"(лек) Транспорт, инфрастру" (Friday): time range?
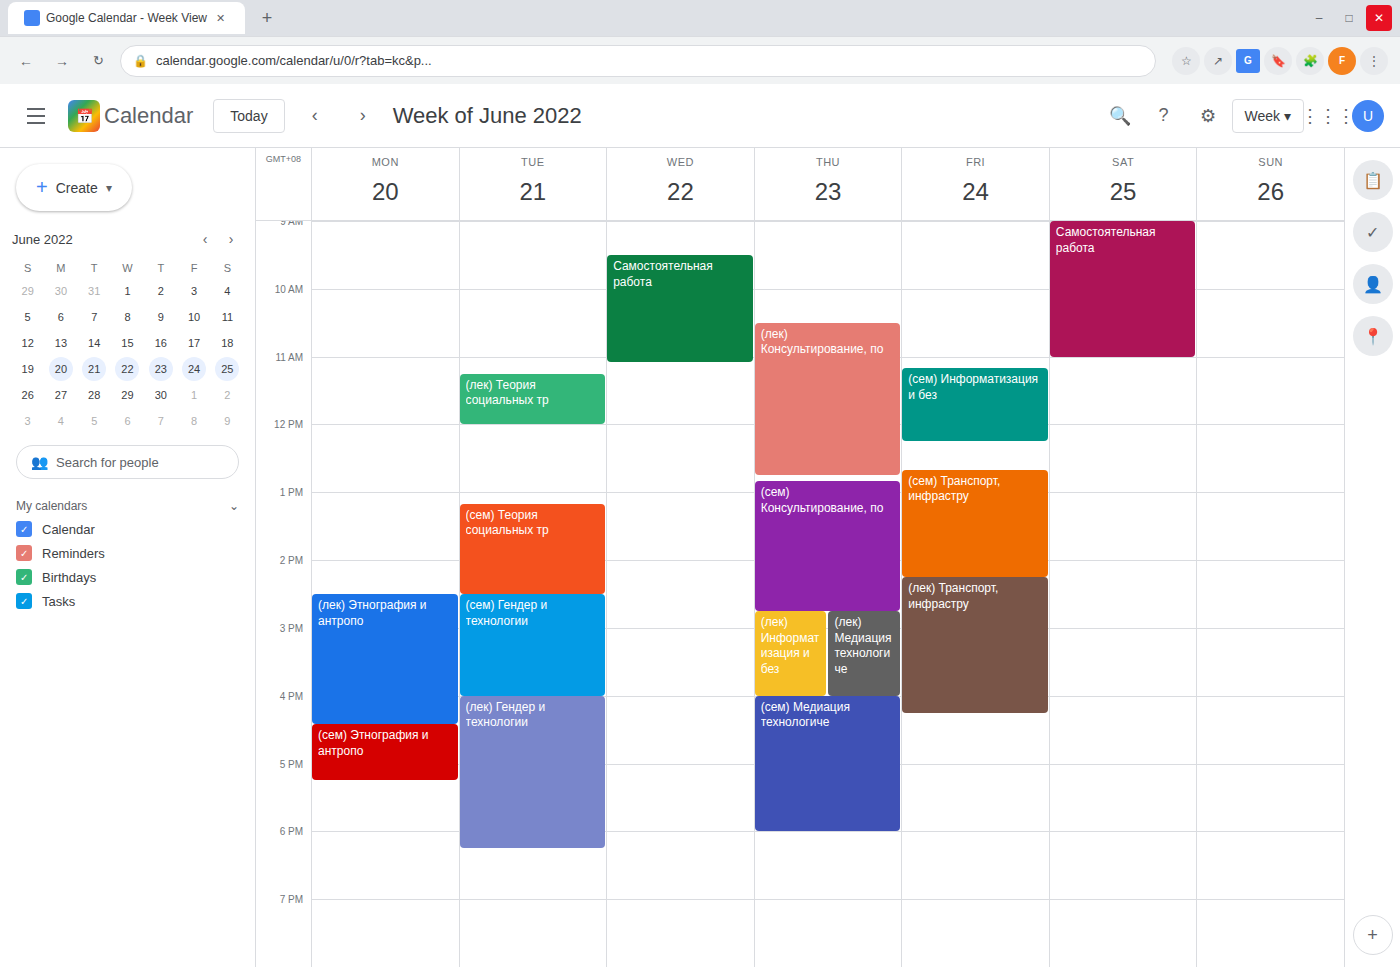
2:15 PM to 4:15 PM